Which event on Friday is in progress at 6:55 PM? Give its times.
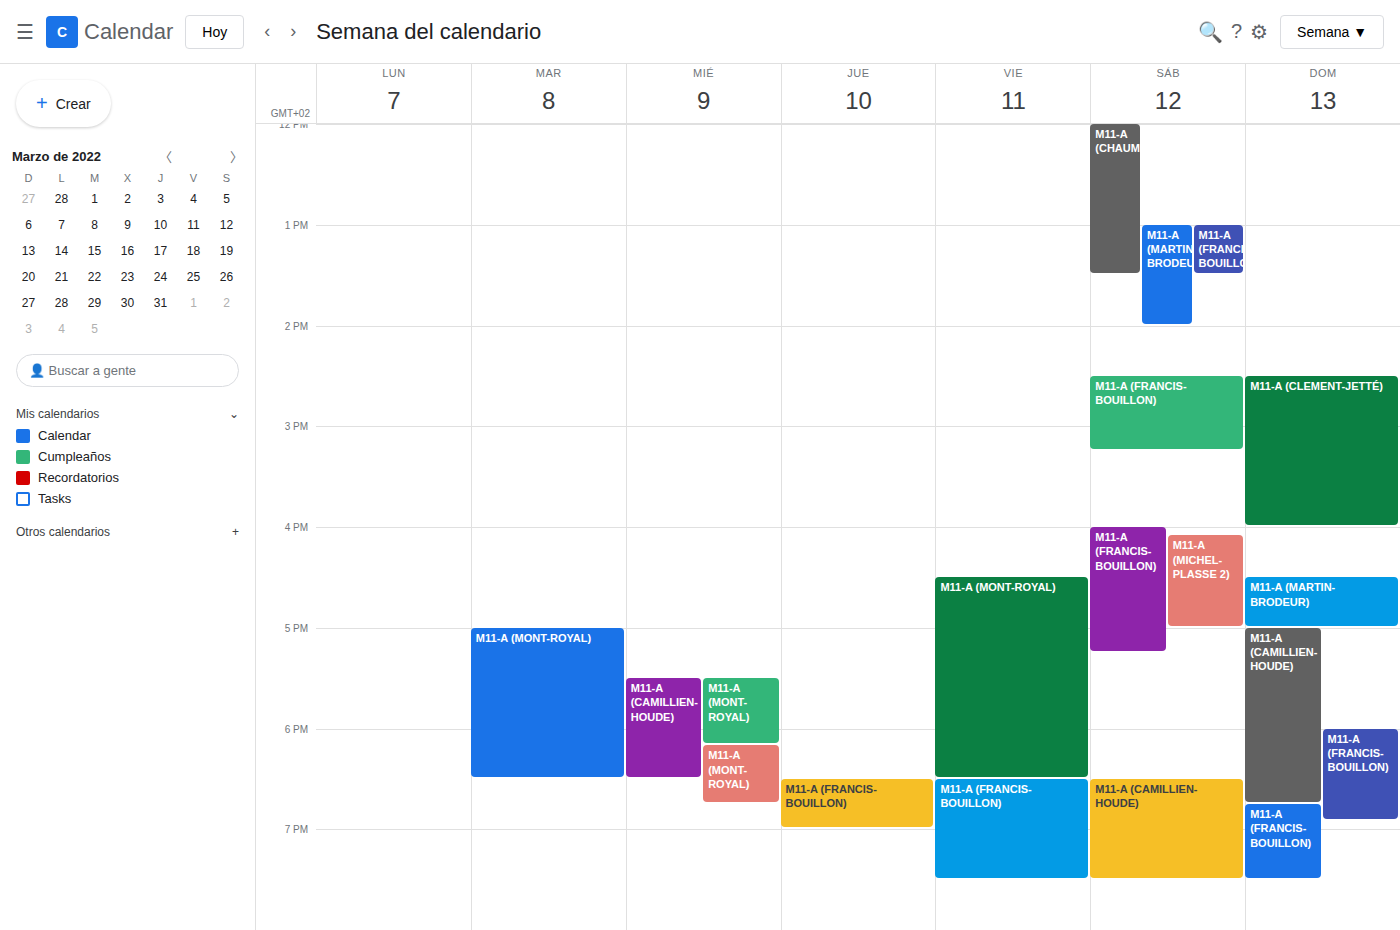
"M11-A (FRANCIS-BOUILLON)", 6:30 PM to 7:30 PM